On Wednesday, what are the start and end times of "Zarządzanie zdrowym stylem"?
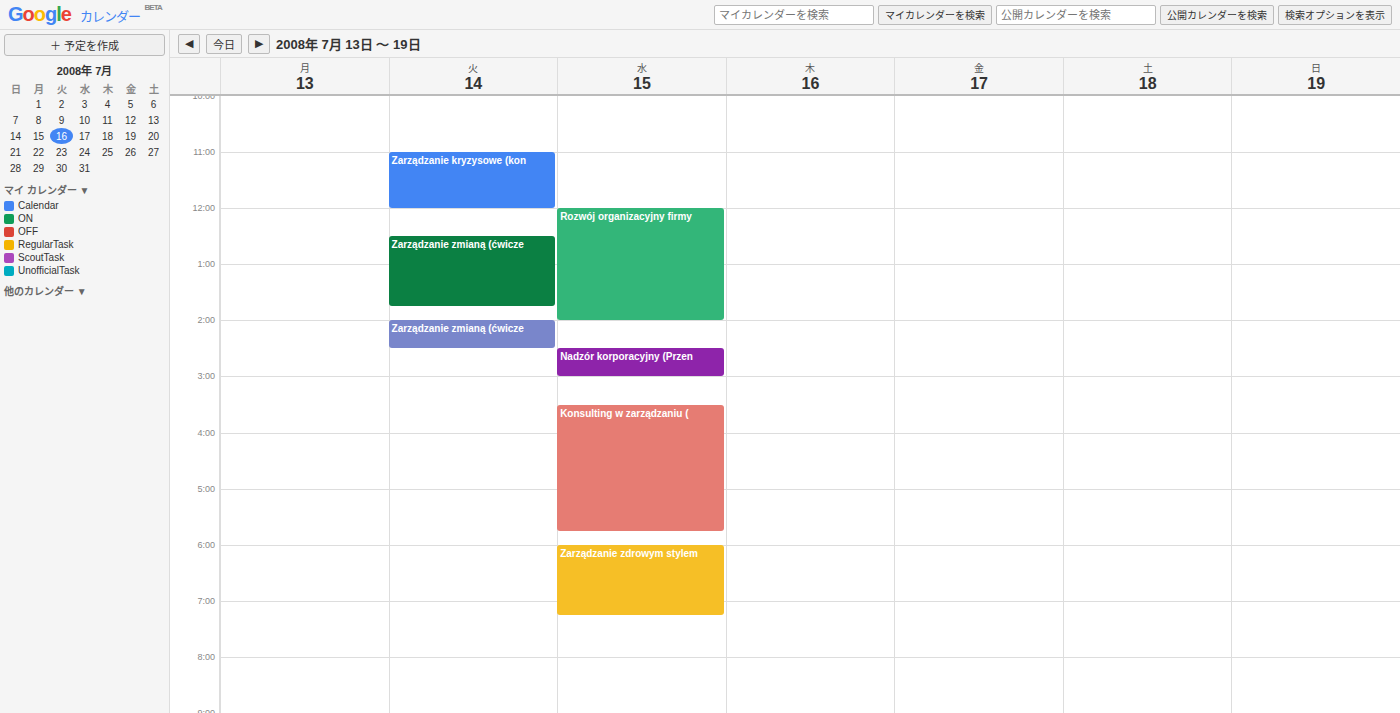
6:00 PM to 7:15 PM